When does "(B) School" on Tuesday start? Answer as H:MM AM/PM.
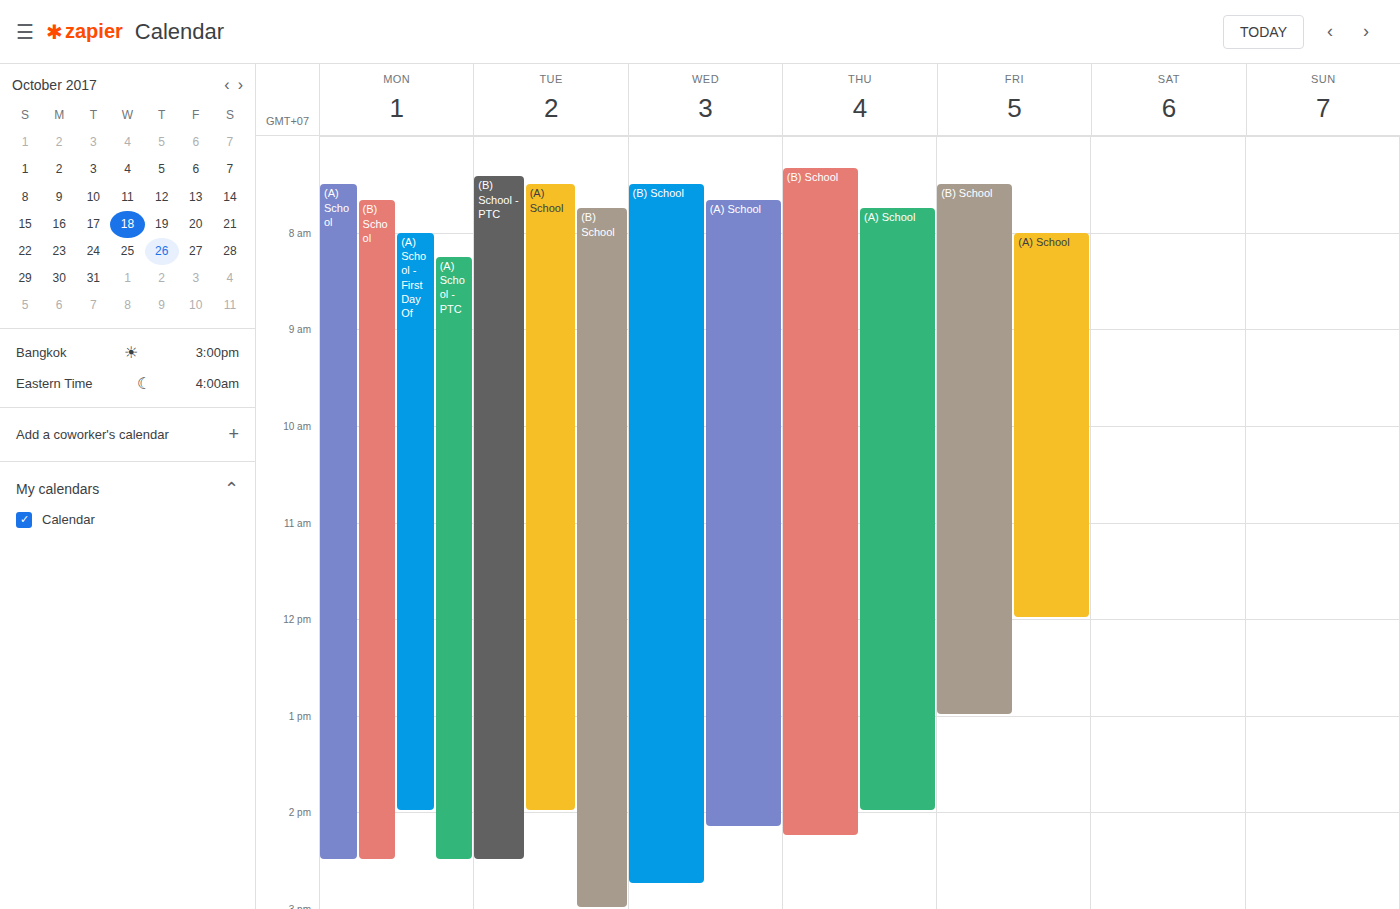
7:45 AM